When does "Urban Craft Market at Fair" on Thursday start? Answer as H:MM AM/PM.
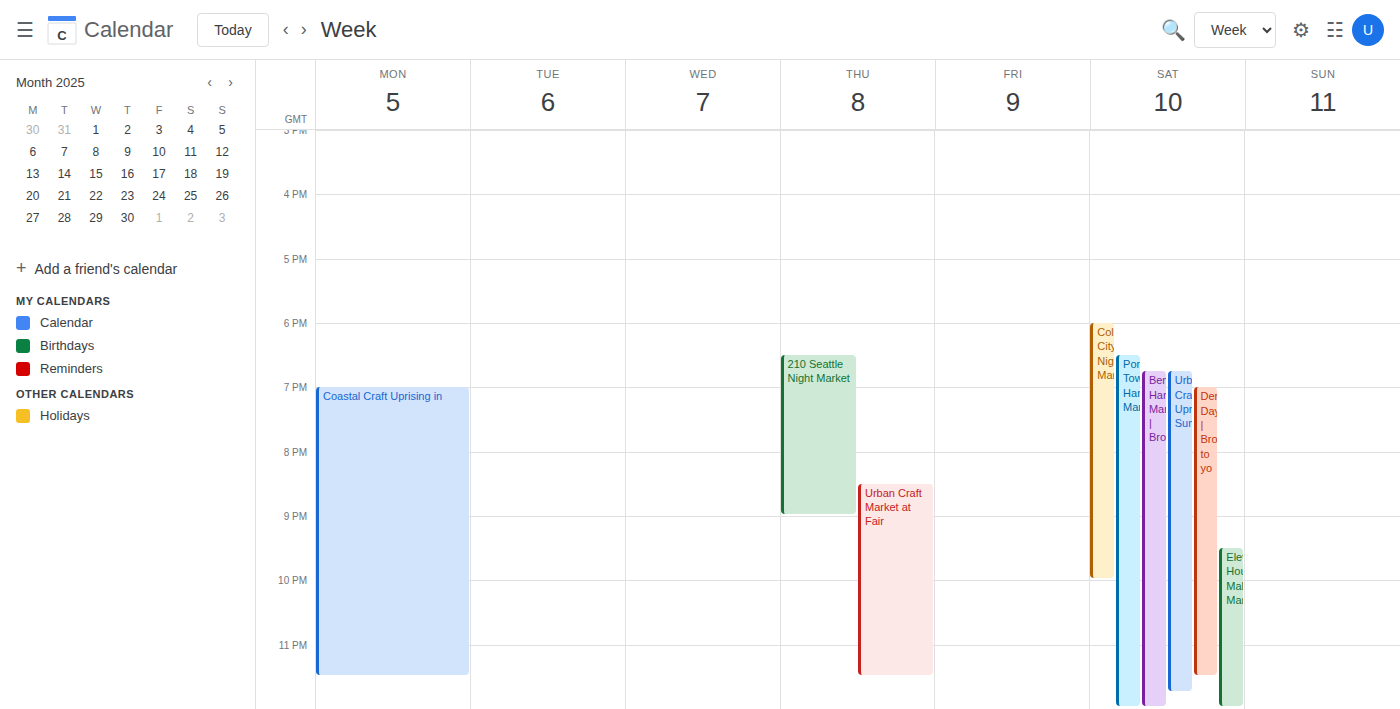
8:30 PM